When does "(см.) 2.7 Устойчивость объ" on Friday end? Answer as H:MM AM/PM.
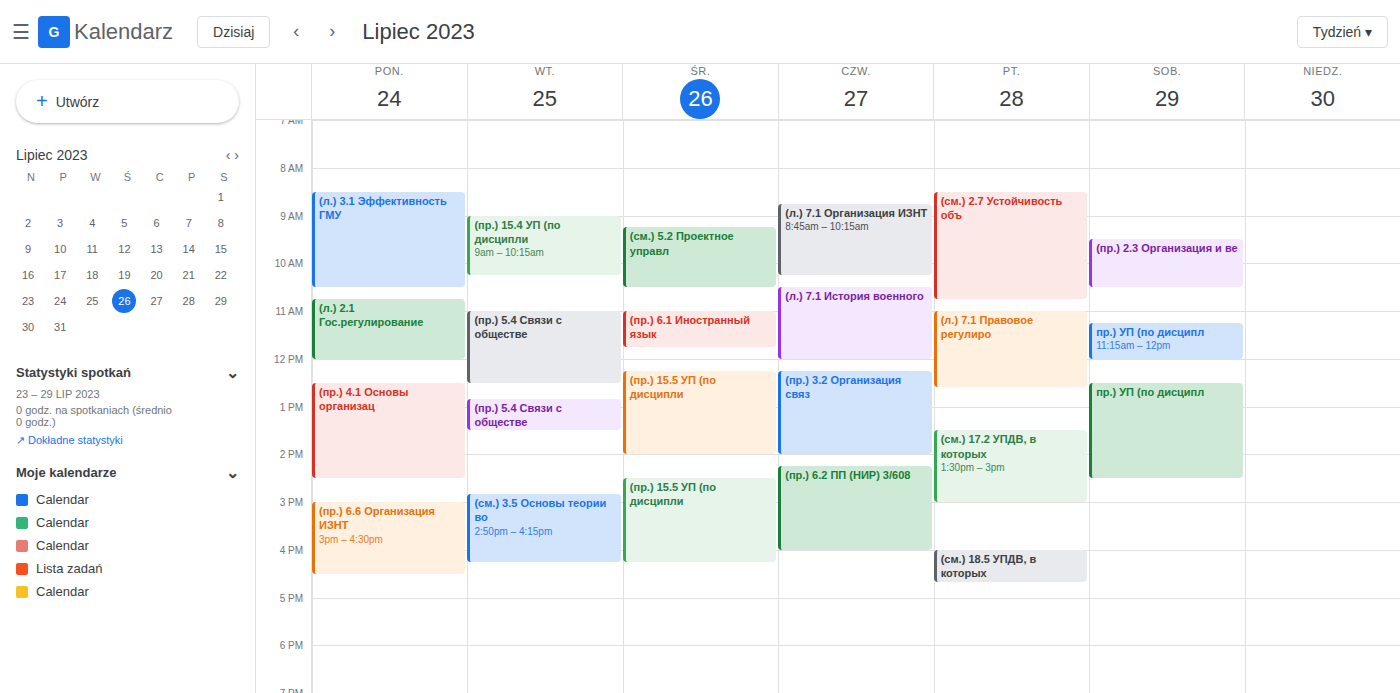
10:45 AM